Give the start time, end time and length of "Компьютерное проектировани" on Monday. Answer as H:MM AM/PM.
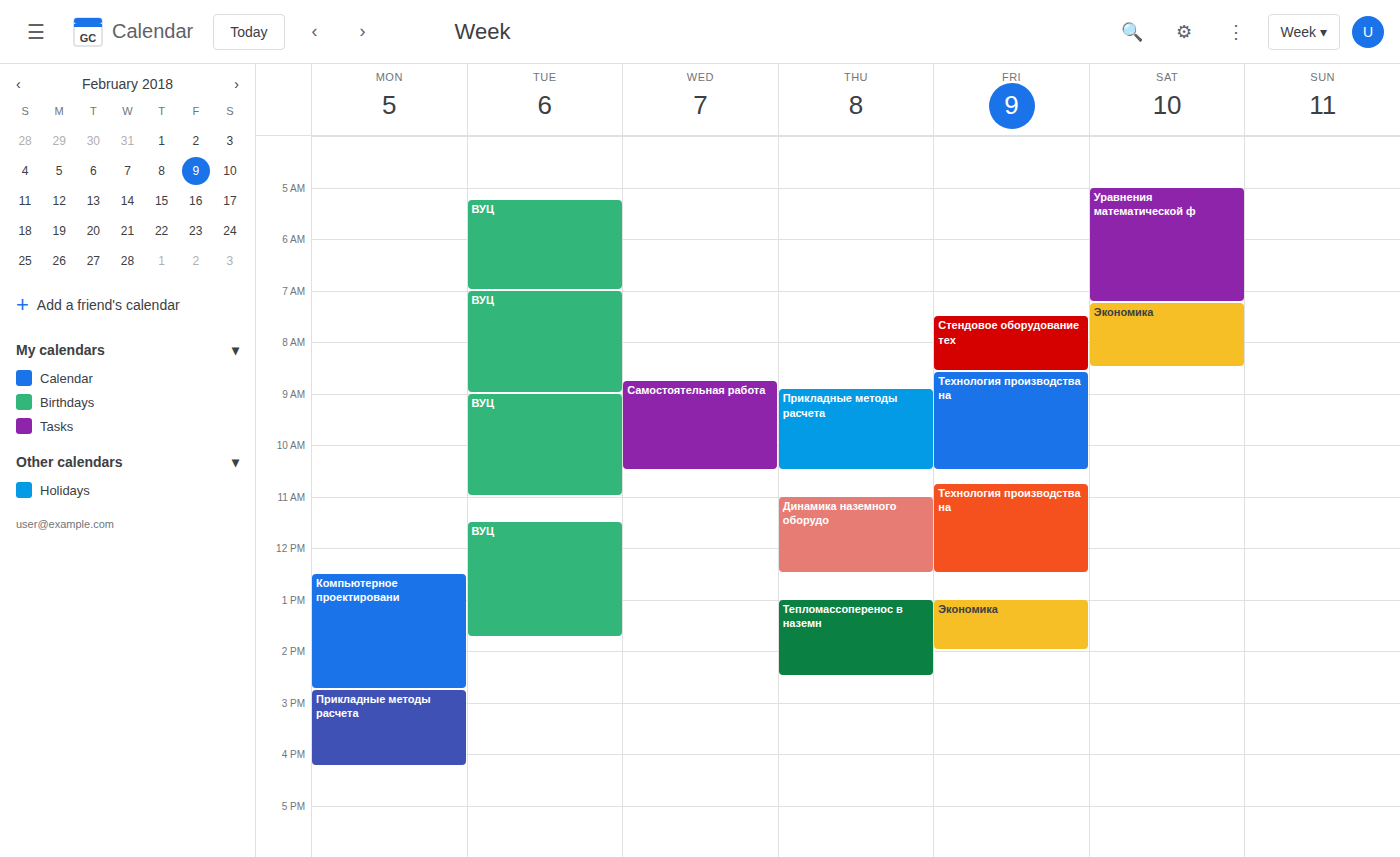
12:30 PM to 2:45 PM, 2 hours 15 minutes